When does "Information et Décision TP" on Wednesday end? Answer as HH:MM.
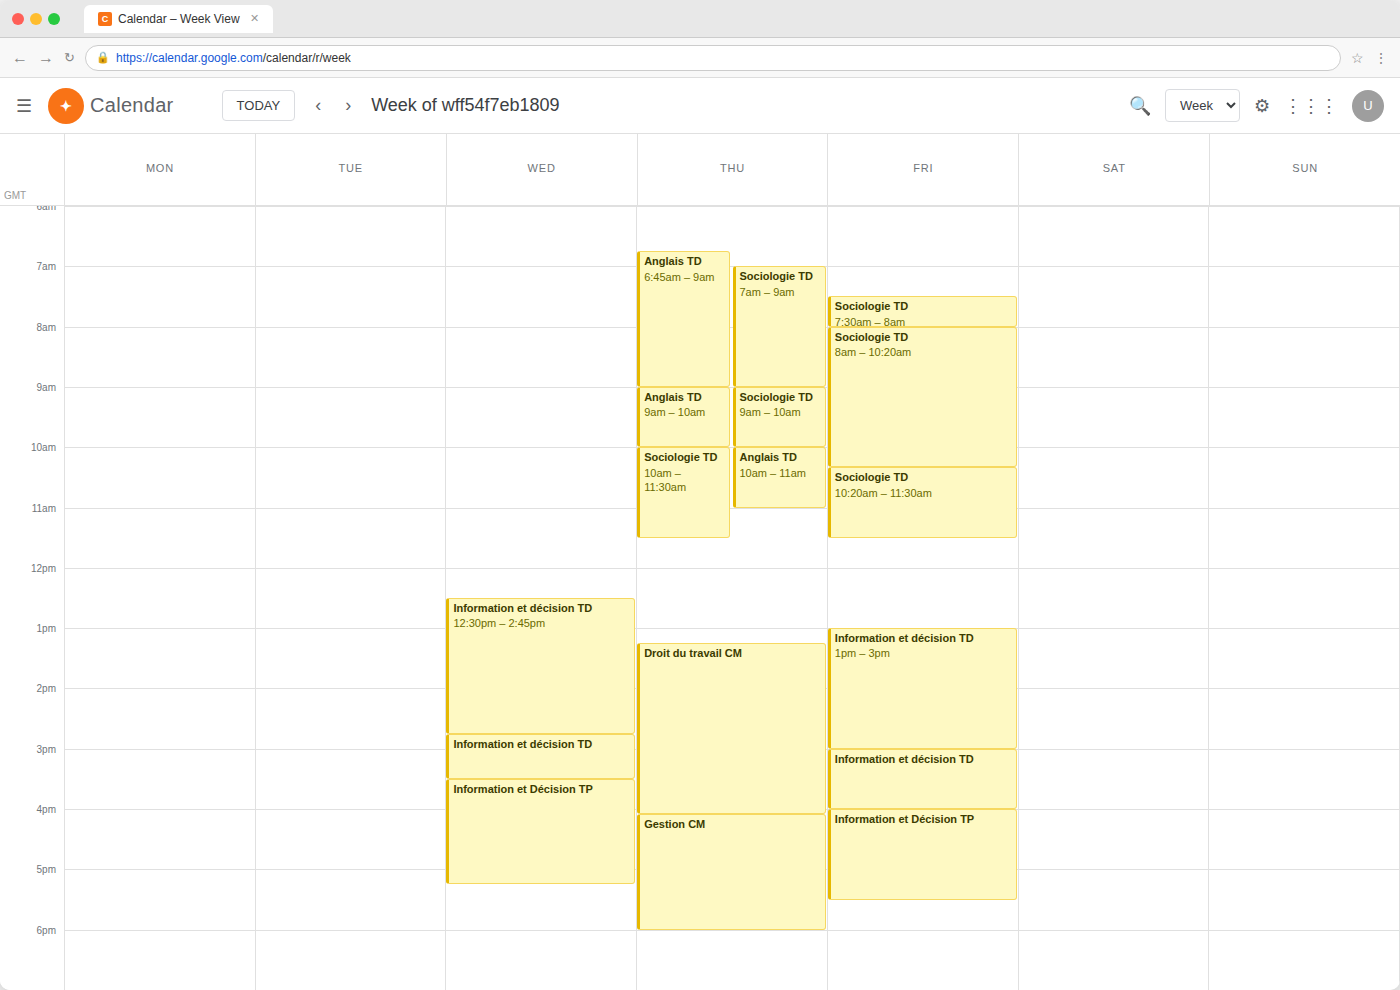
17:15